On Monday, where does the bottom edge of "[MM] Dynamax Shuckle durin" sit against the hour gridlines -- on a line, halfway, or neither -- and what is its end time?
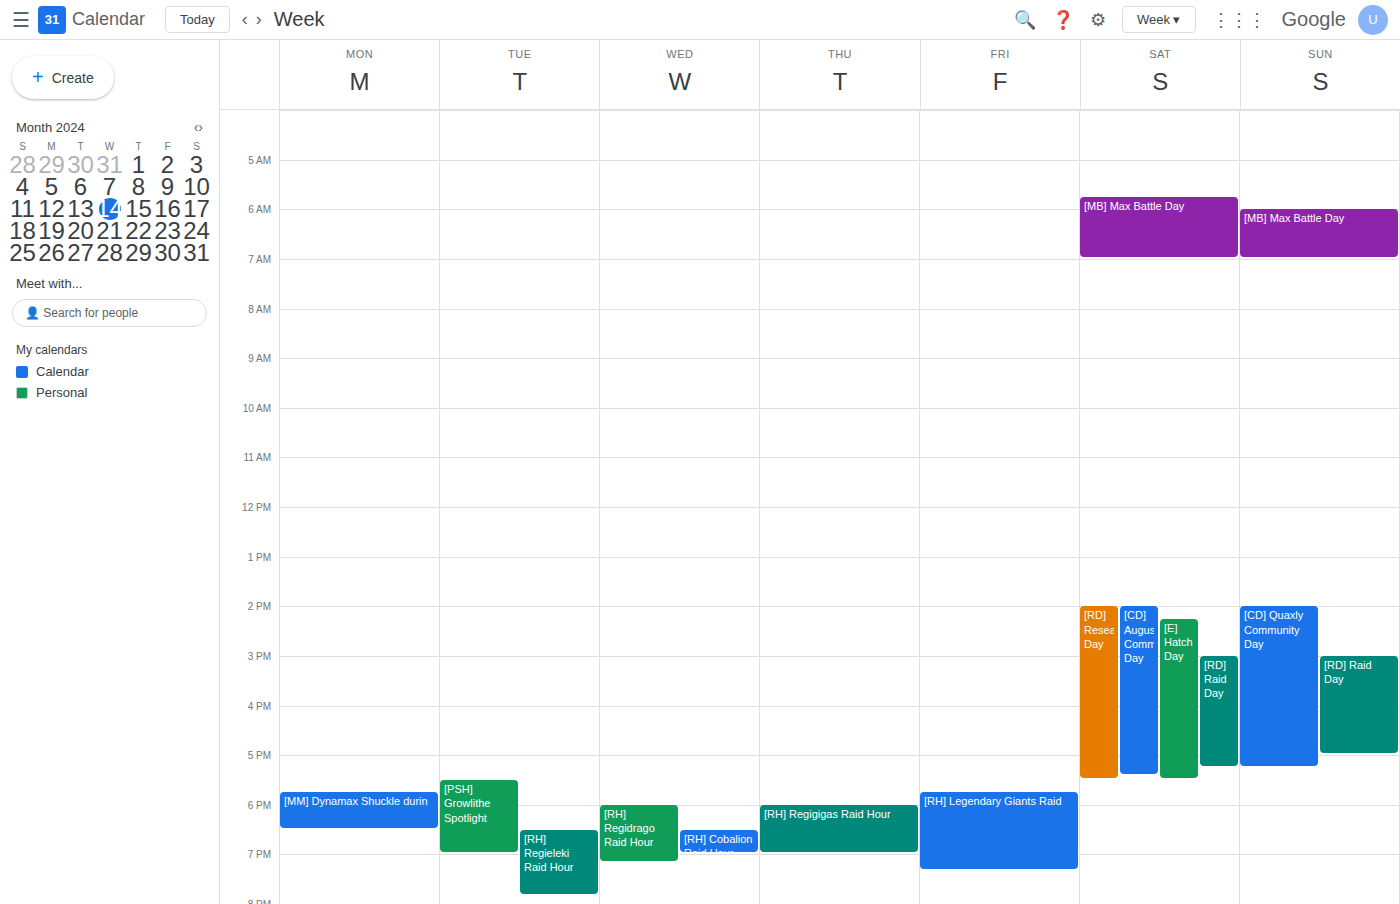
6:30 PM -- halfway between the 6 PM and 7 PM lines.